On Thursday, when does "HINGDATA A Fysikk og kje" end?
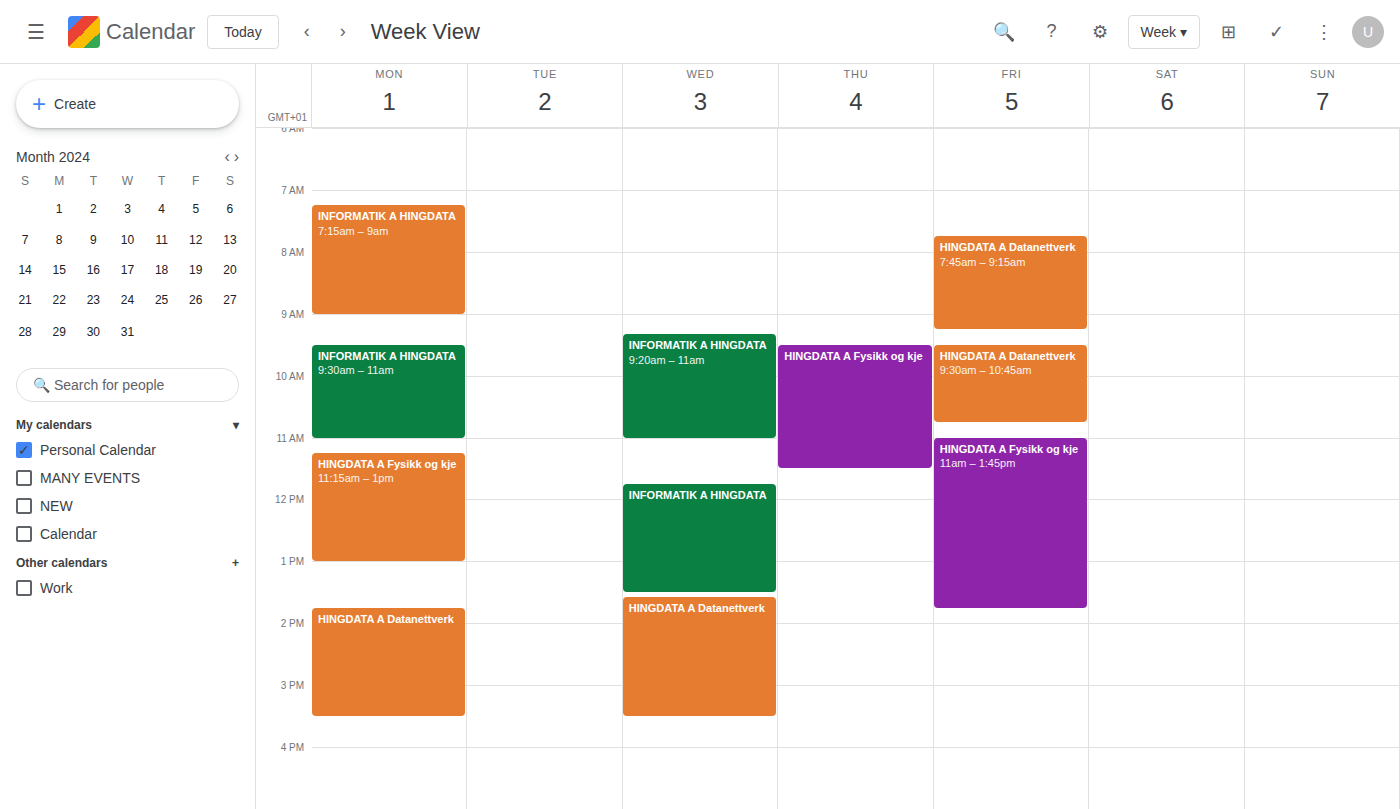
11:30 AM